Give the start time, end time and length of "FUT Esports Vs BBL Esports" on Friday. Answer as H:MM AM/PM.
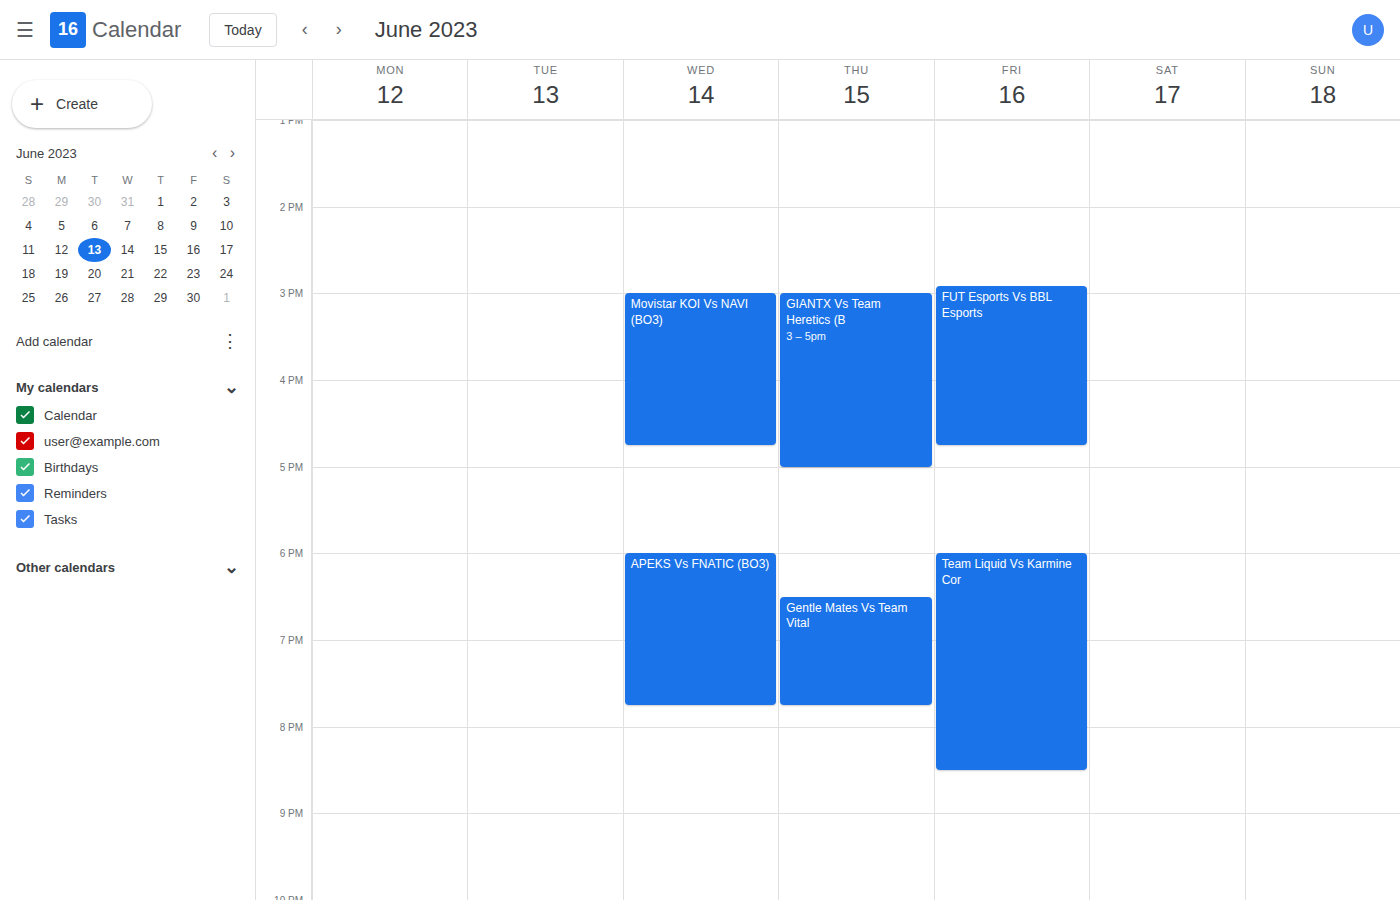
2:55 PM to 4:45 PM, 1 hour 50 minutes